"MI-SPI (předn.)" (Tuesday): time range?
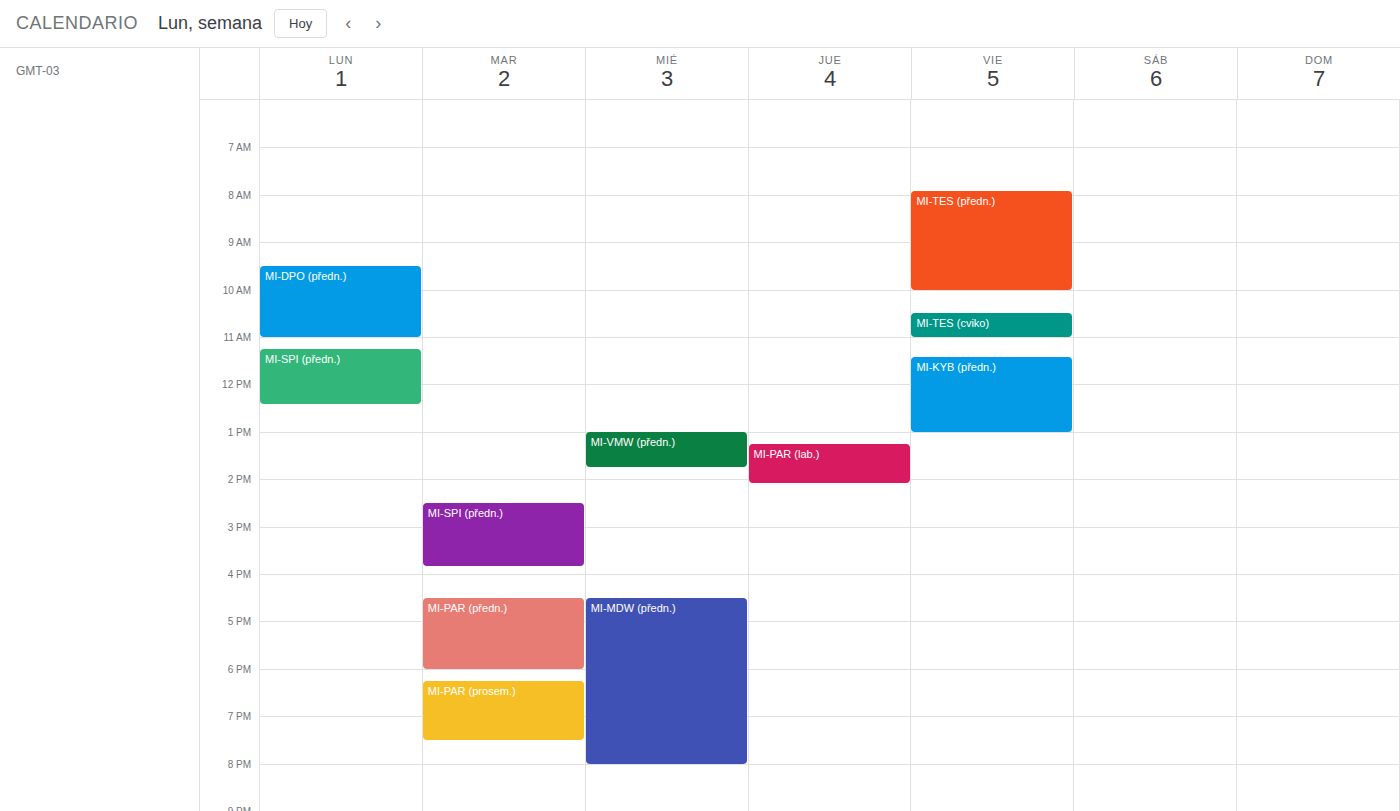
2:30 PM to 3:50 PM